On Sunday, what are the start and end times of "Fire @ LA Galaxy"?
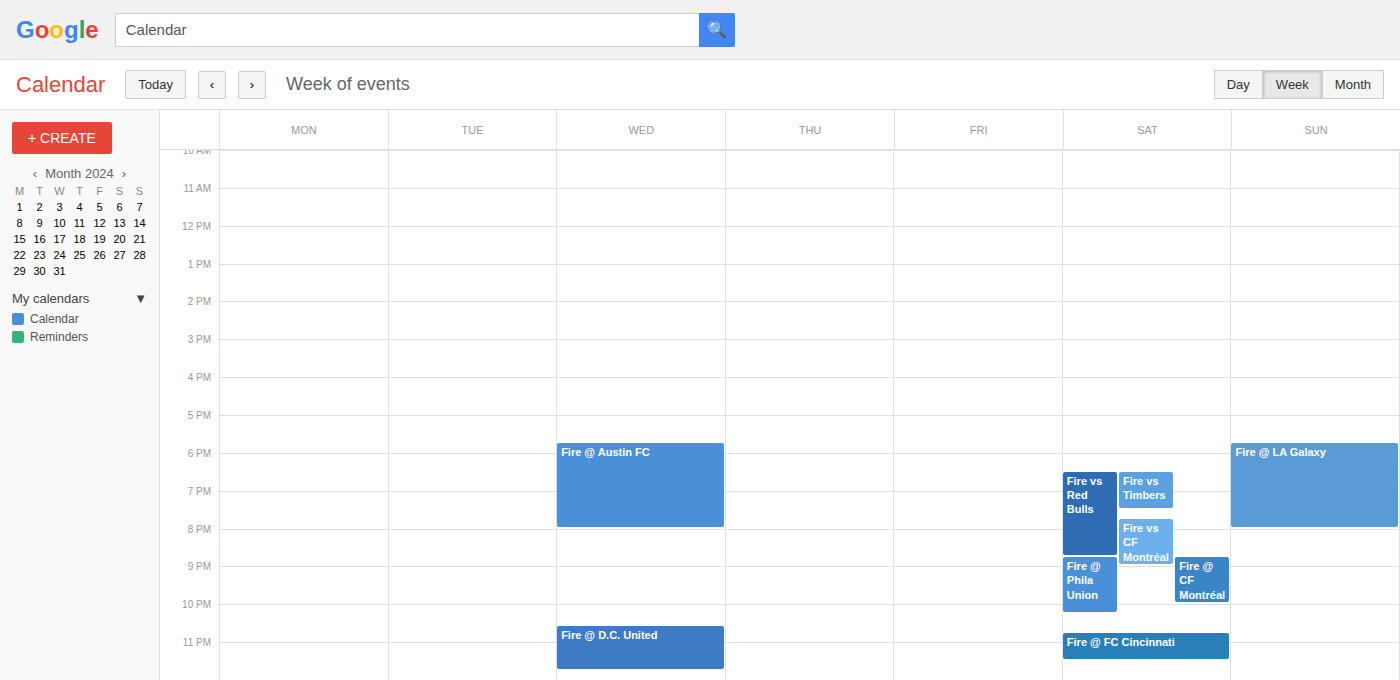
17:45 to 20:00